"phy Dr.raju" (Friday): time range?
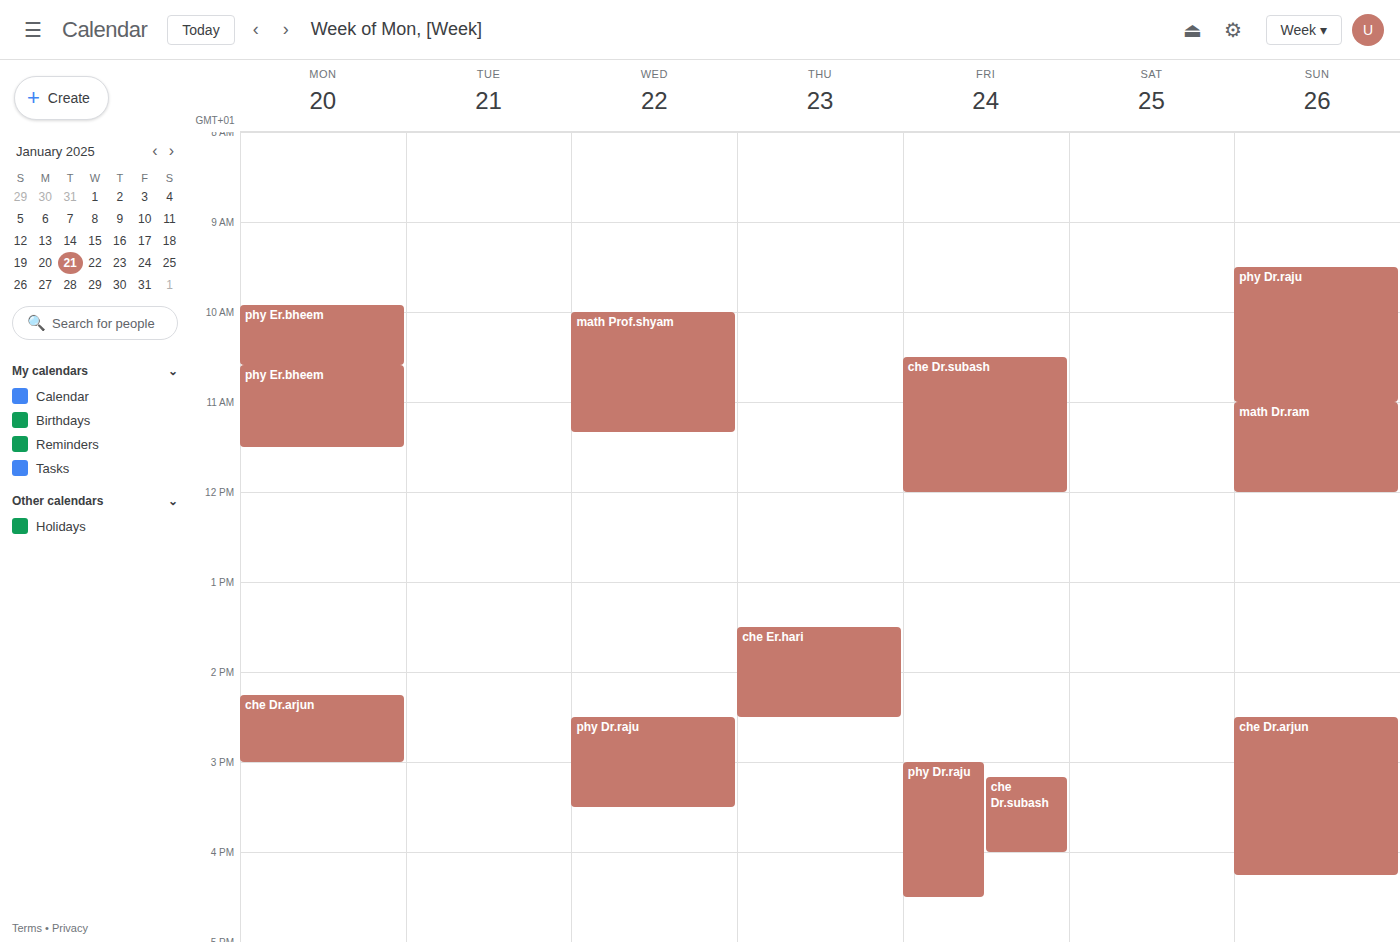
3:00 PM to 4:30 PM